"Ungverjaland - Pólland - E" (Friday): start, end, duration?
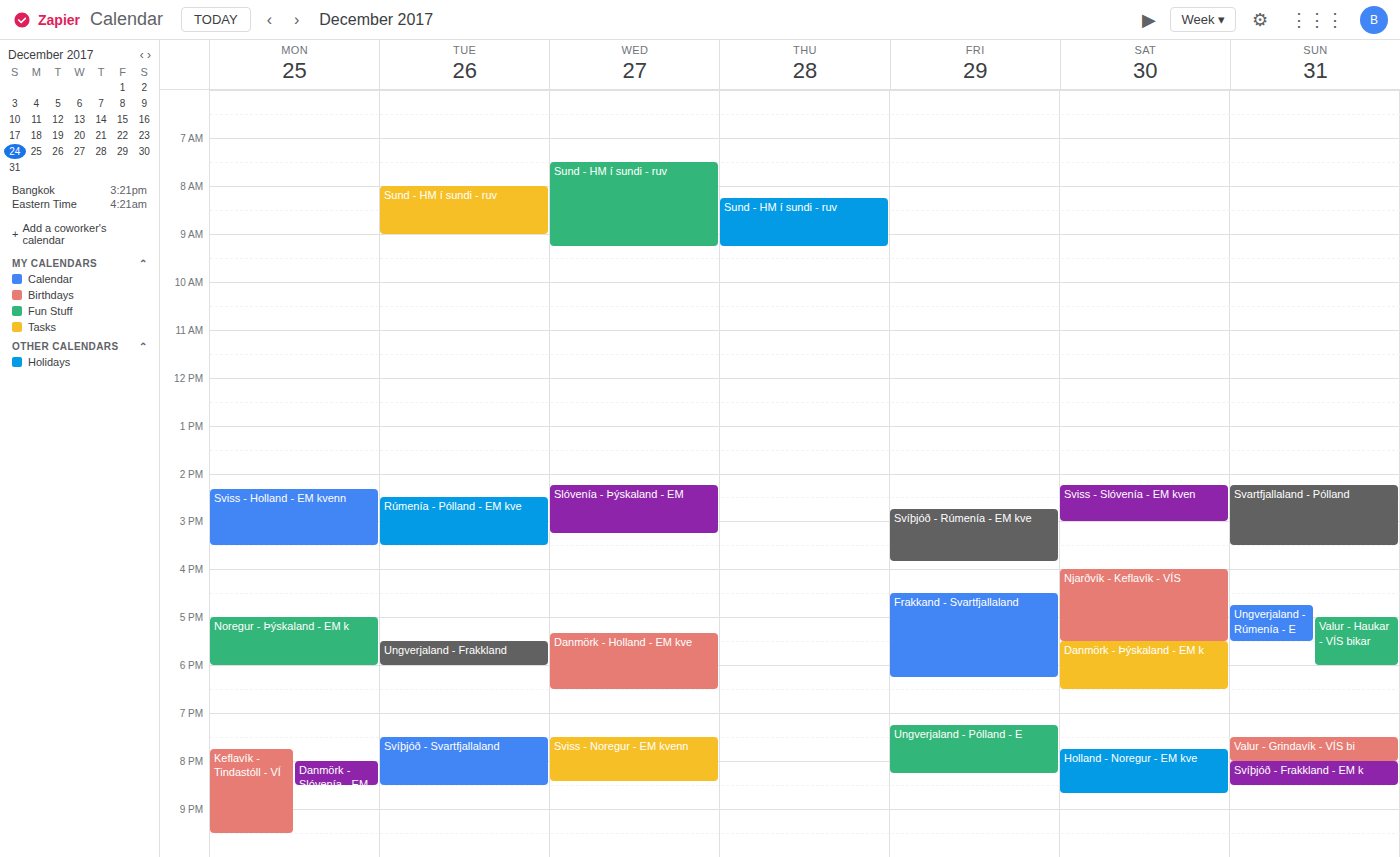
7:15 PM to 8:15 PM, 1 hour